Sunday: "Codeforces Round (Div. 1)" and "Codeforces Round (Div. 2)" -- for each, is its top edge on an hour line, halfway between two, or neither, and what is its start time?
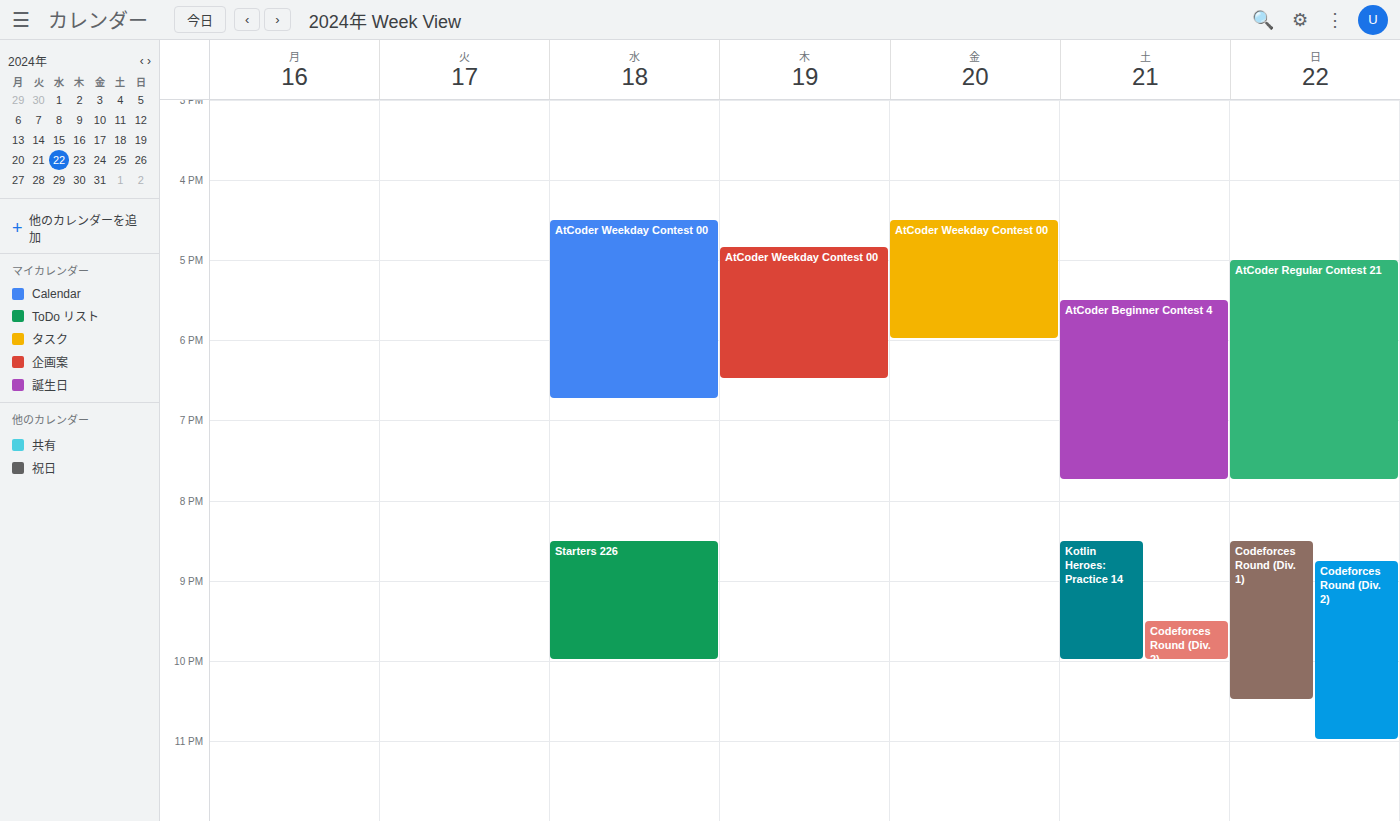
"Codeforces Round (Div. 1)": 8:30 PM, halfway between the 8 PM and 9 PM lines. "Codeforces Round (Div. 2)": 8:45 PM, neither: three quarters of the way from the 8 PM line to the 9 PM line.